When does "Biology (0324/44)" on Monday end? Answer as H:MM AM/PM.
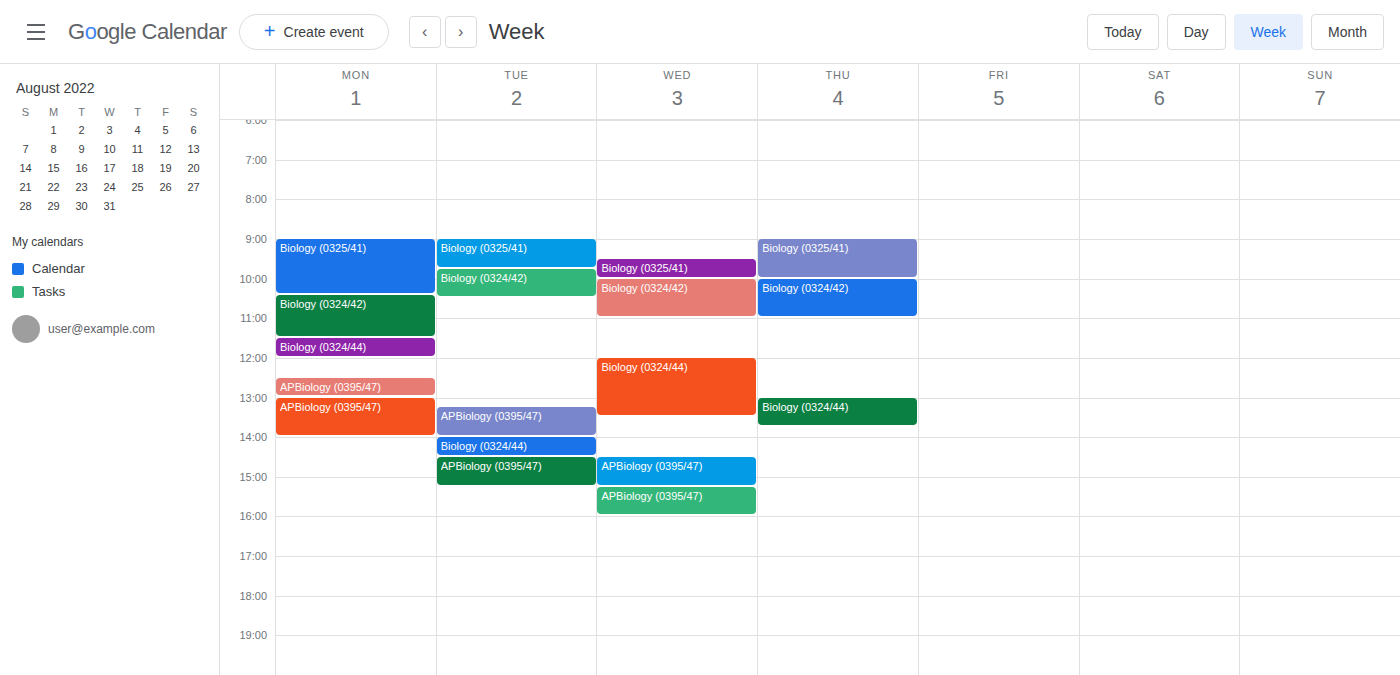
12:00 PM